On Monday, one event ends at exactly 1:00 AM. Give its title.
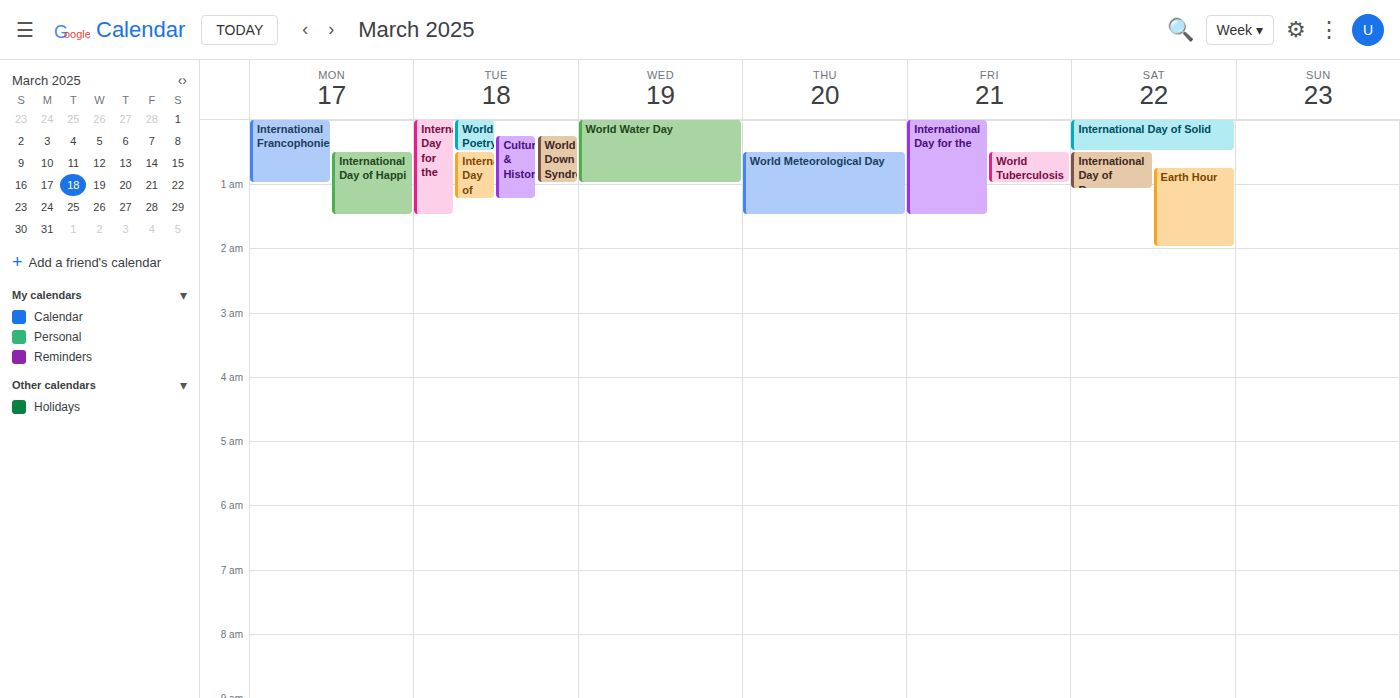
"International Francophonie"